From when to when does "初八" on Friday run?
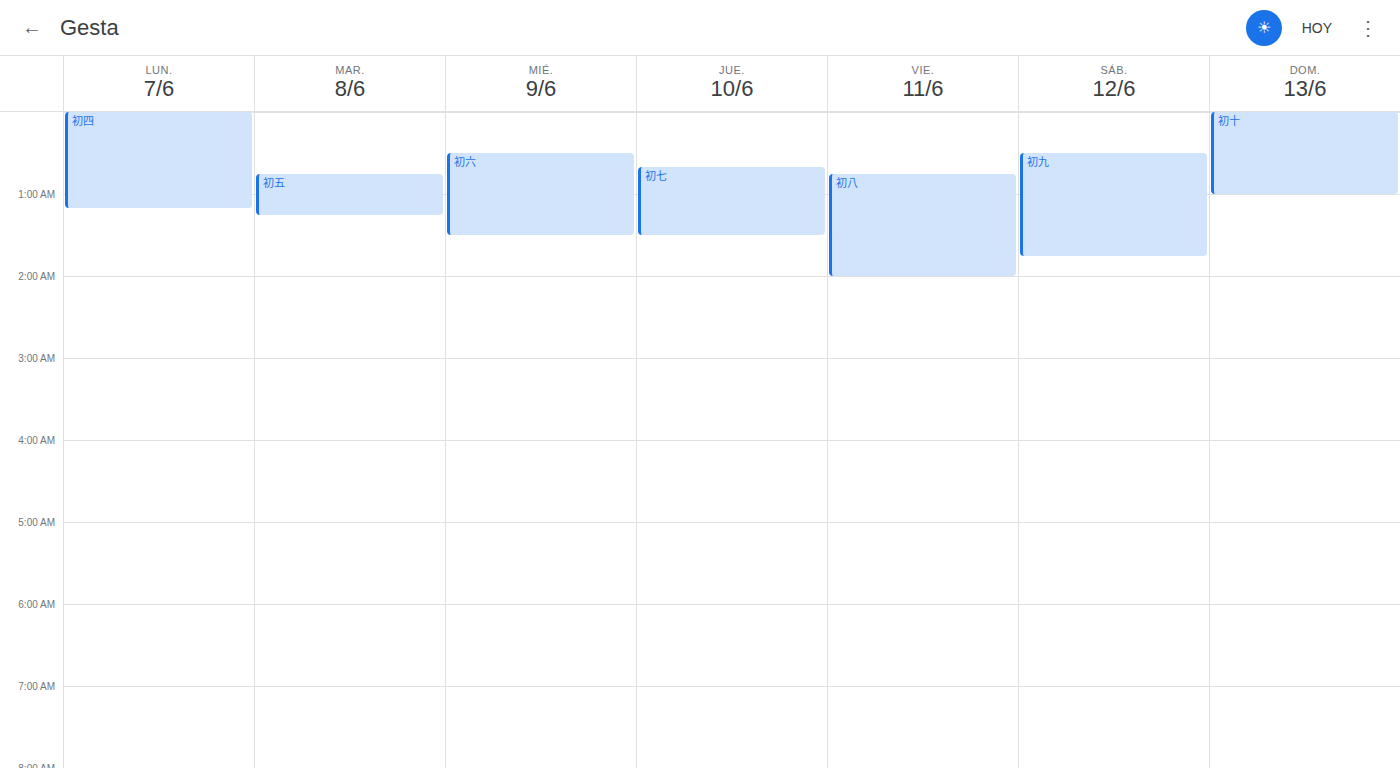
12:45 AM to 2:00 AM